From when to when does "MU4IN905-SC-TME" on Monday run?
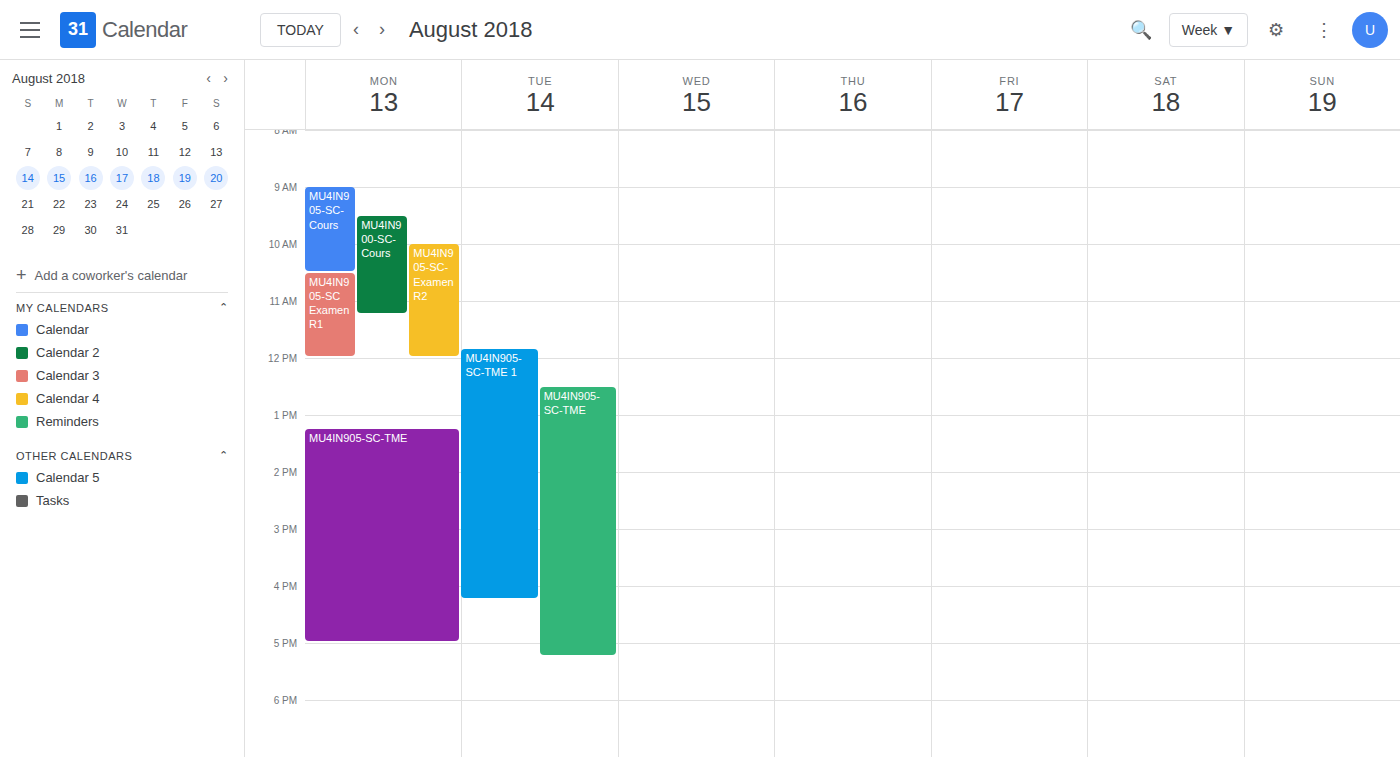
1:15 PM to 5:00 PM